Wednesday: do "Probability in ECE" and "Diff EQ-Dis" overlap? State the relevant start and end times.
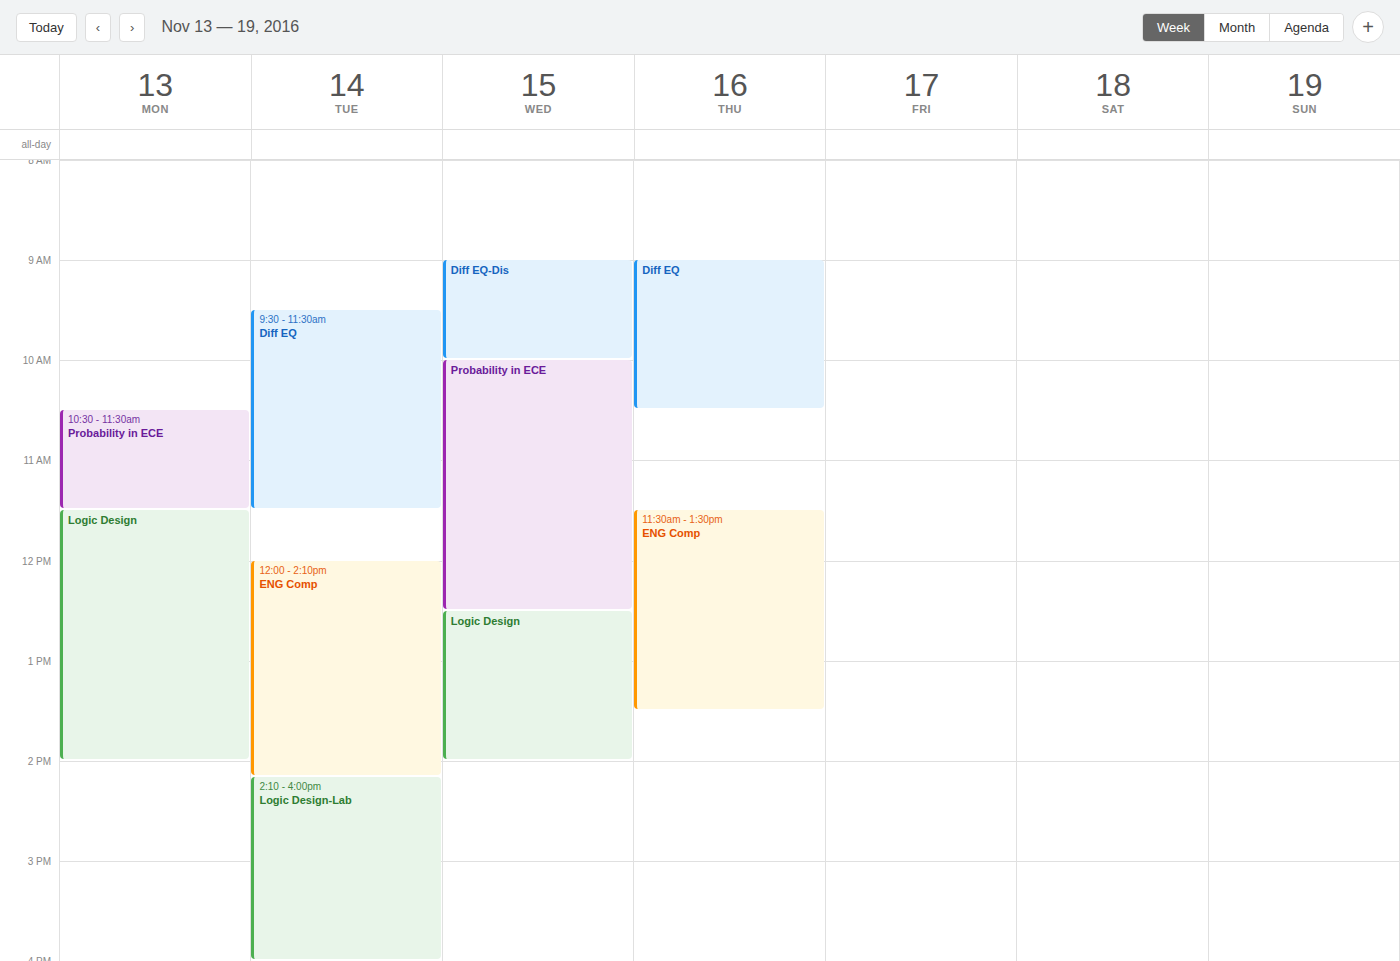
"Diff EQ-Dis" ends at 10:00 AM, exactly when "Probability in ECE" starts -- they touch but do not overlap.